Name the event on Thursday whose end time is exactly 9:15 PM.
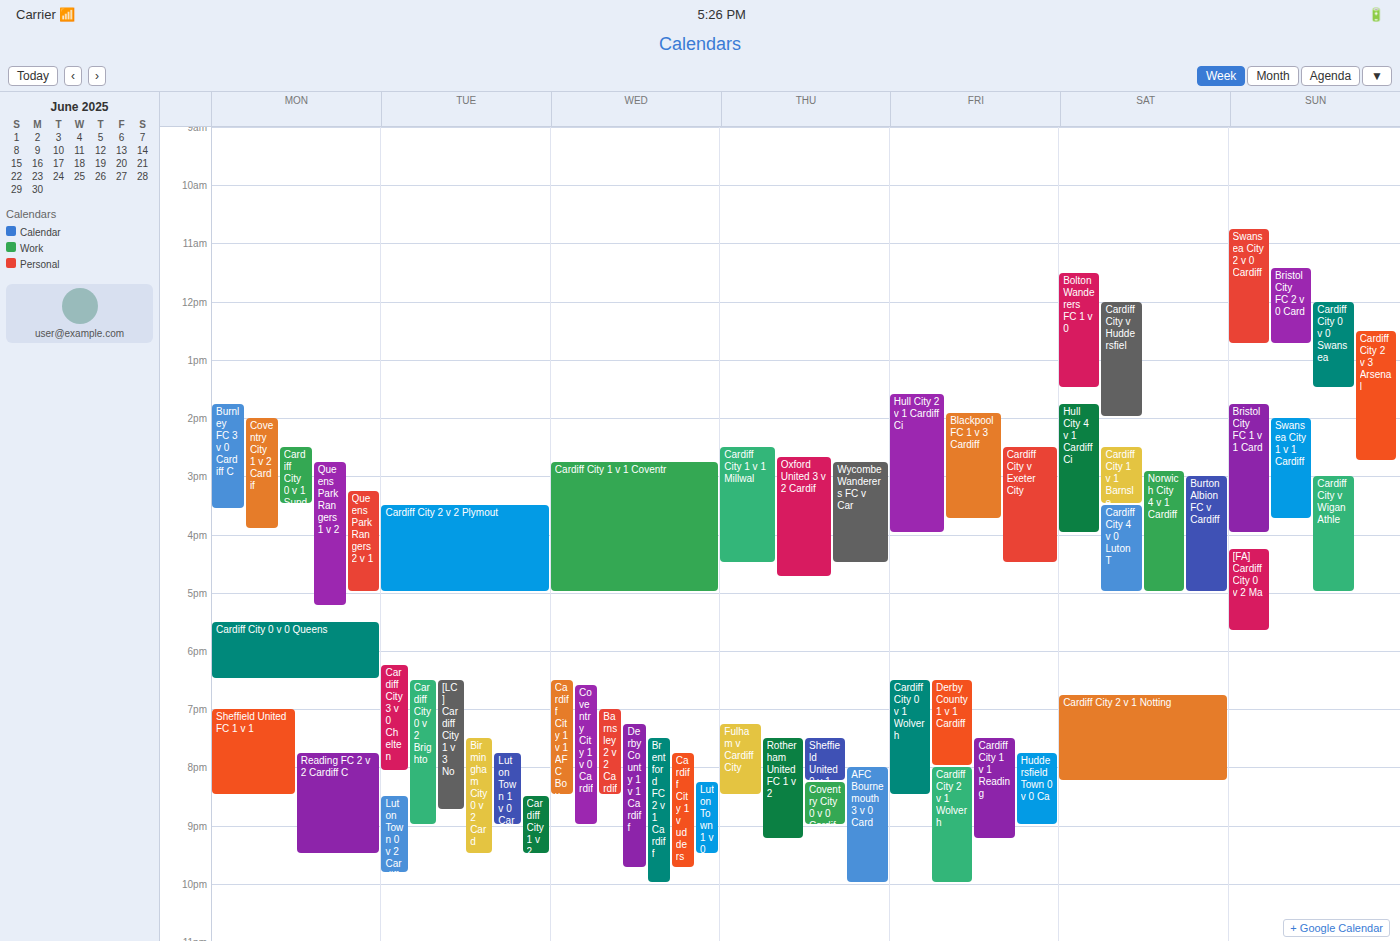
"Rotherham United FC 1 v 2"